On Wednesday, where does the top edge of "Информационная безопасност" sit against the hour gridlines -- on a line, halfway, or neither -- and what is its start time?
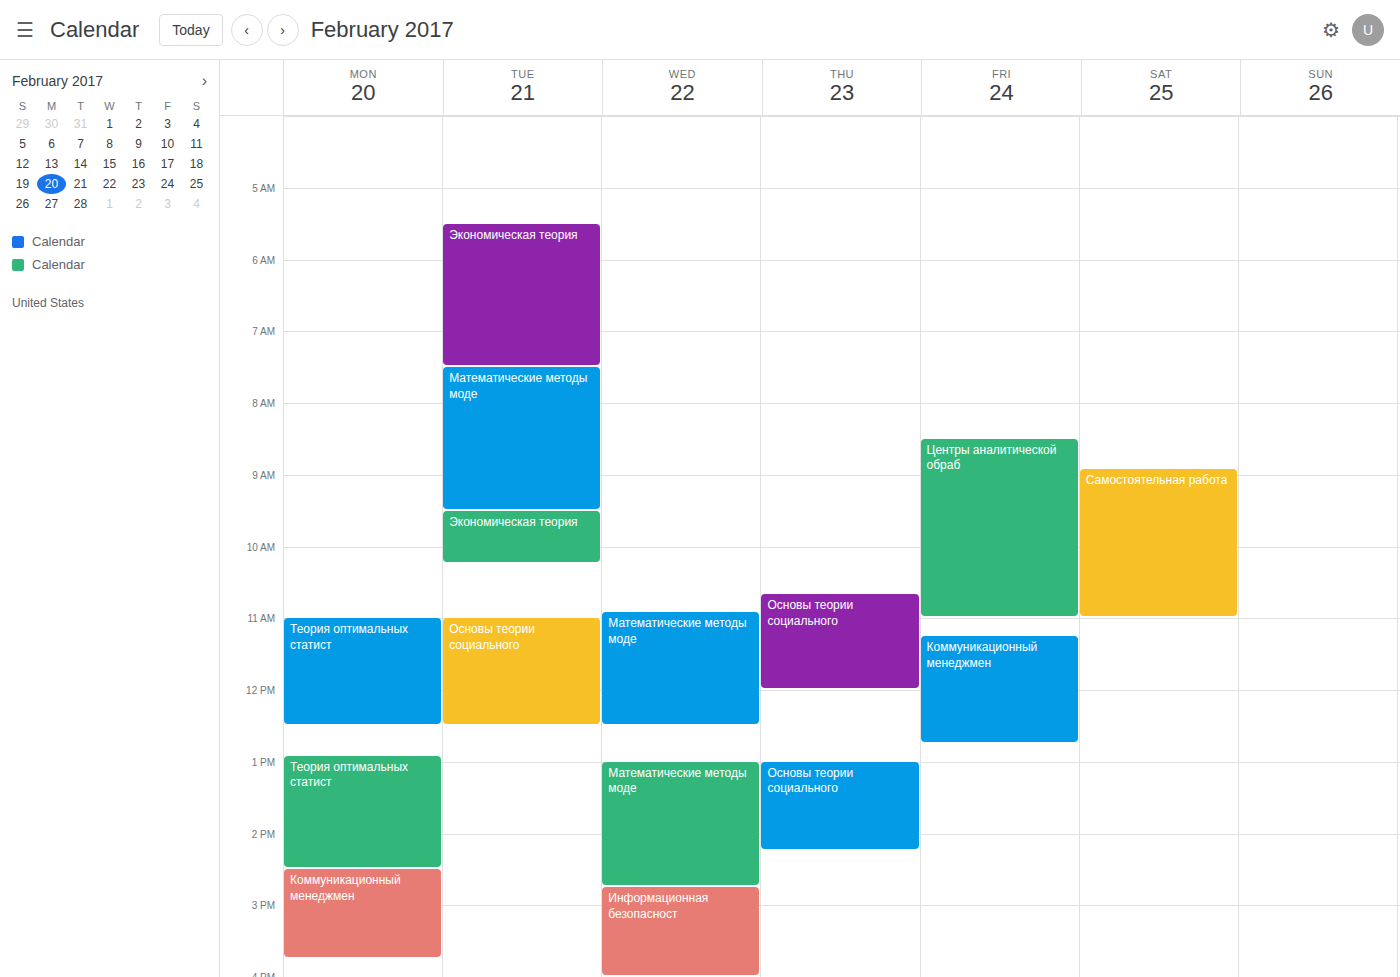
2:45 PM -- neither: three quarters of the way from the 2 PM line to the 3 PM line.